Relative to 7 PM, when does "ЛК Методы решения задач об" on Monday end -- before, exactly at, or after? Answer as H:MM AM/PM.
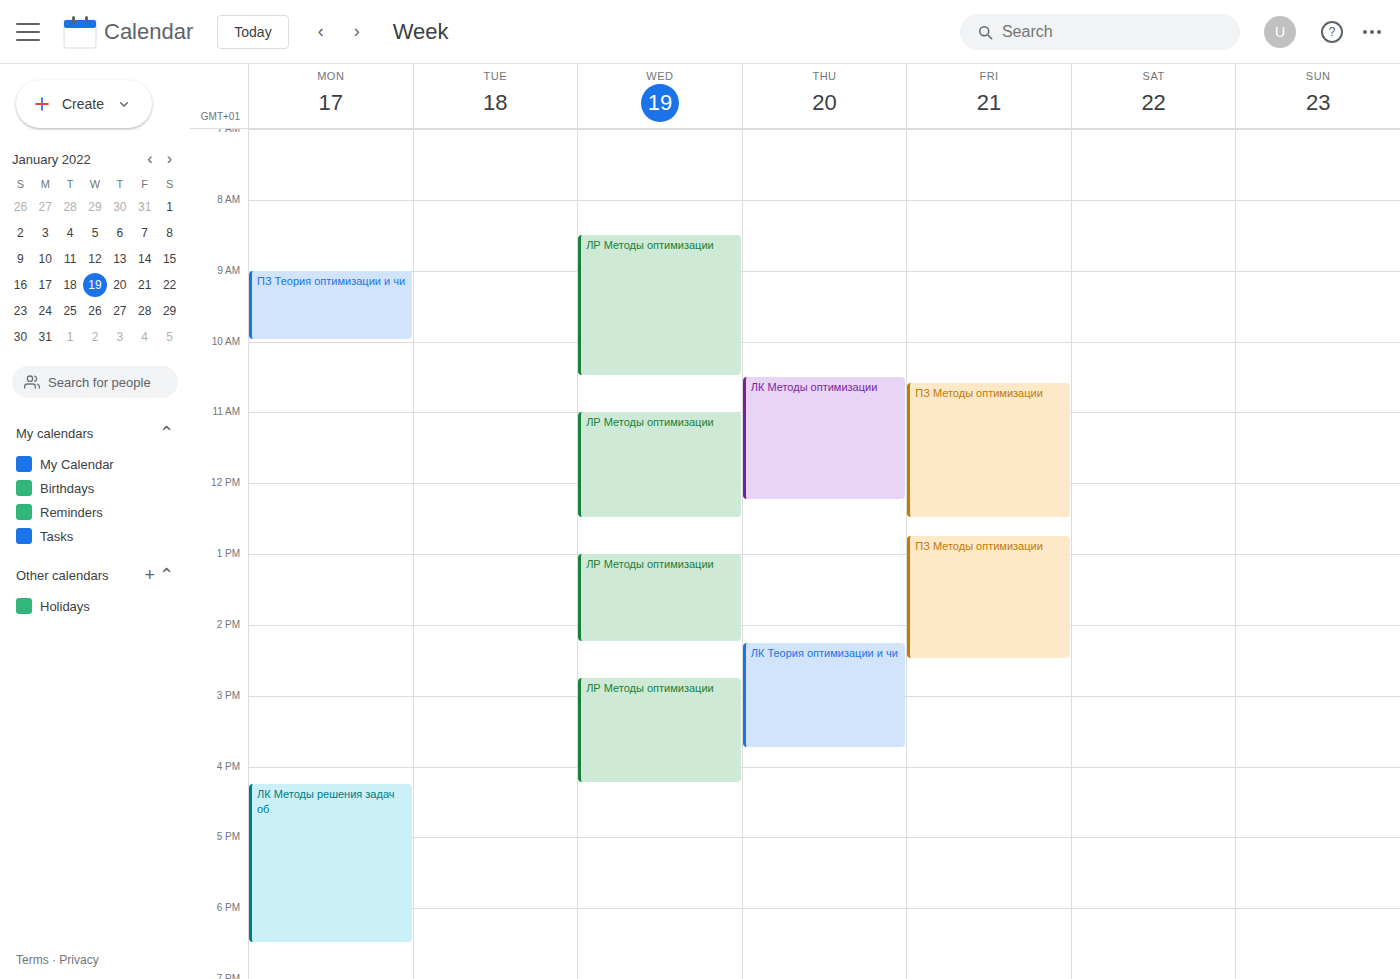
6:30 PM -- before 7 PM, 30 minutes above the 7 PM line.